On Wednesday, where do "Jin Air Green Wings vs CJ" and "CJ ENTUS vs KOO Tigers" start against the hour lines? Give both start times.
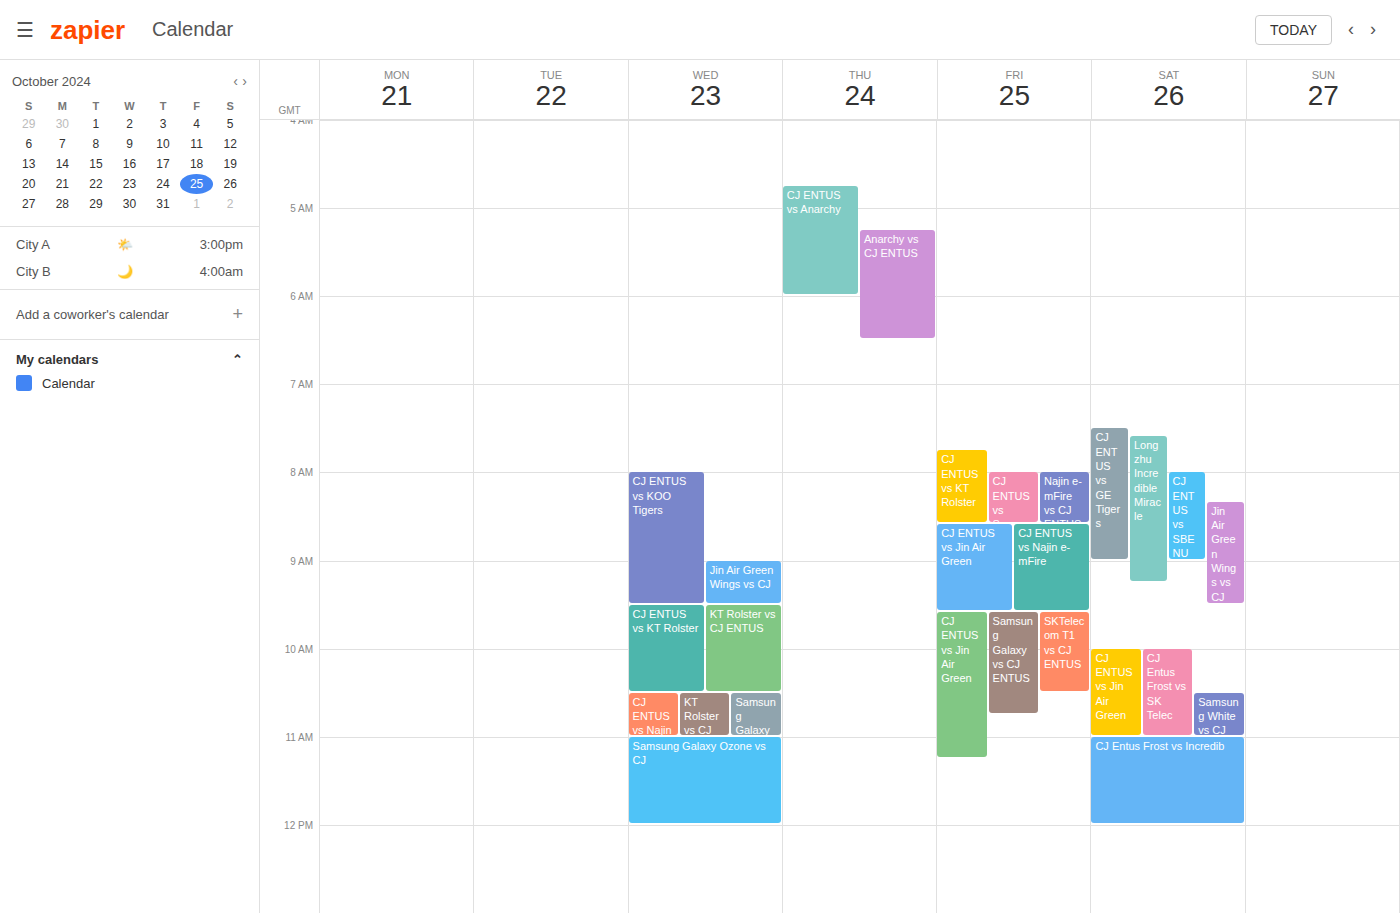
"Jin Air Green Wings vs CJ": 09:00, exactly on the 09:00 line. "CJ ENTUS vs KOO Tigers": 08:00, exactly on the 08:00 line.